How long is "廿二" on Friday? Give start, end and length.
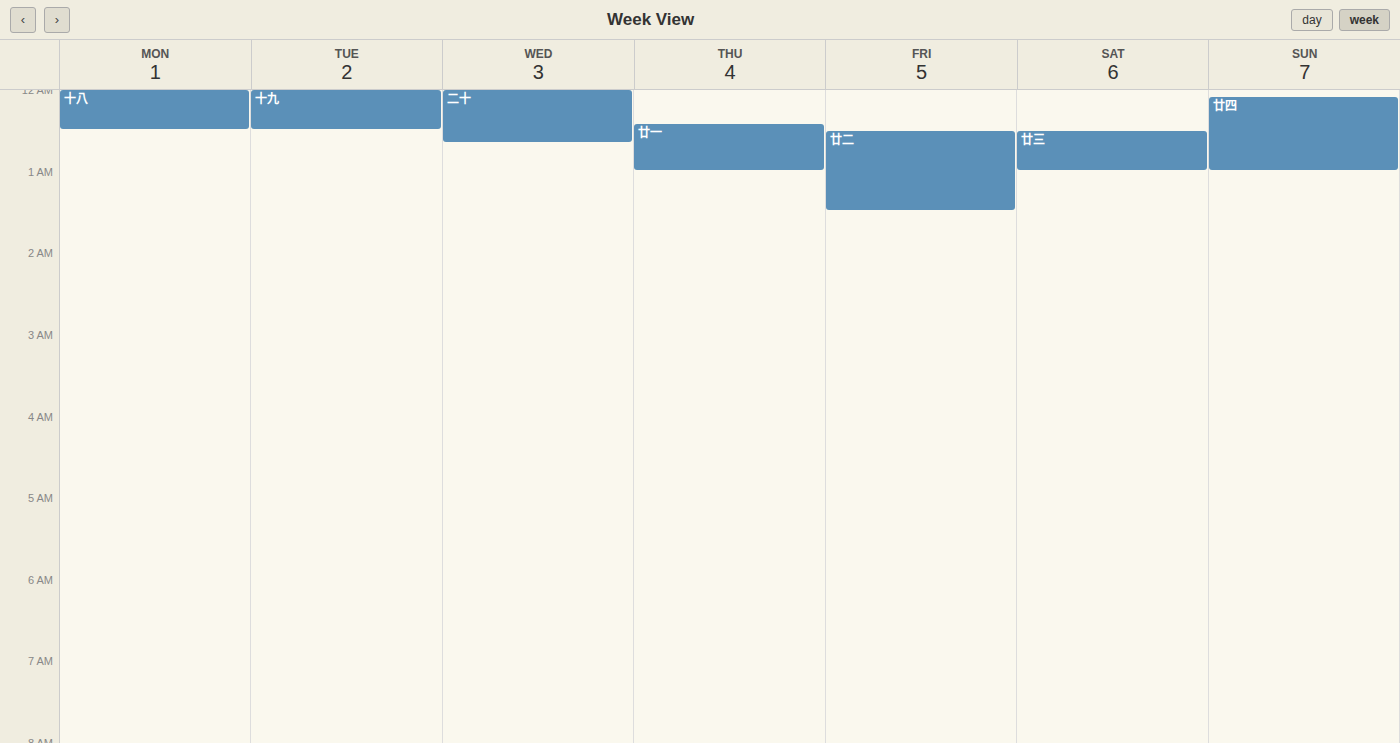
12:30 AM to 1:30 AM, 1 hour